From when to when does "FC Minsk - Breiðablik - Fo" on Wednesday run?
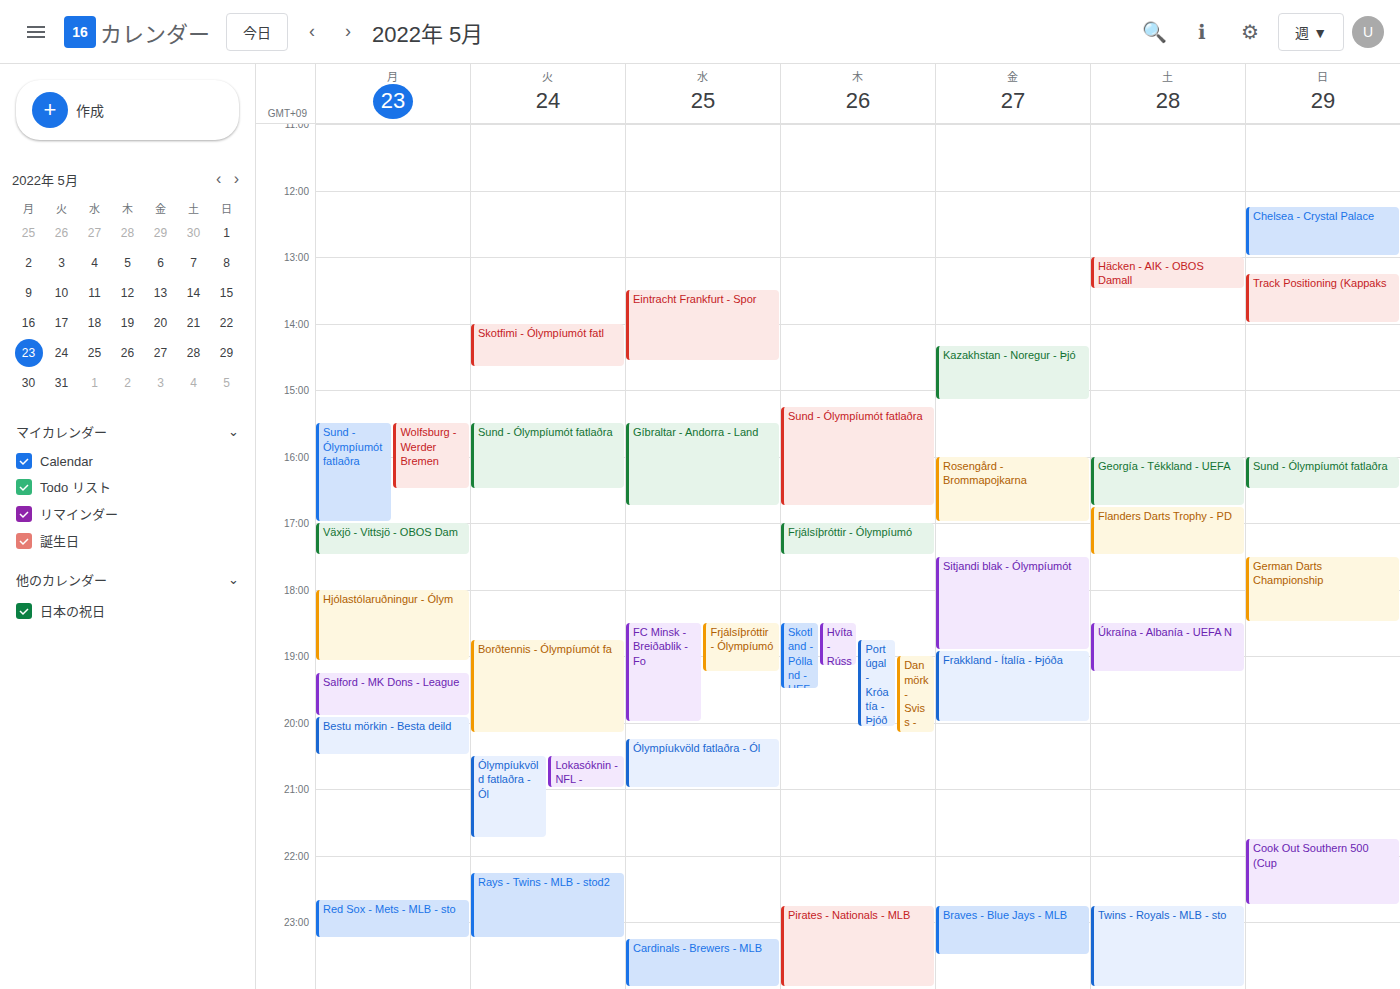
6:30 PM to 8:00 PM